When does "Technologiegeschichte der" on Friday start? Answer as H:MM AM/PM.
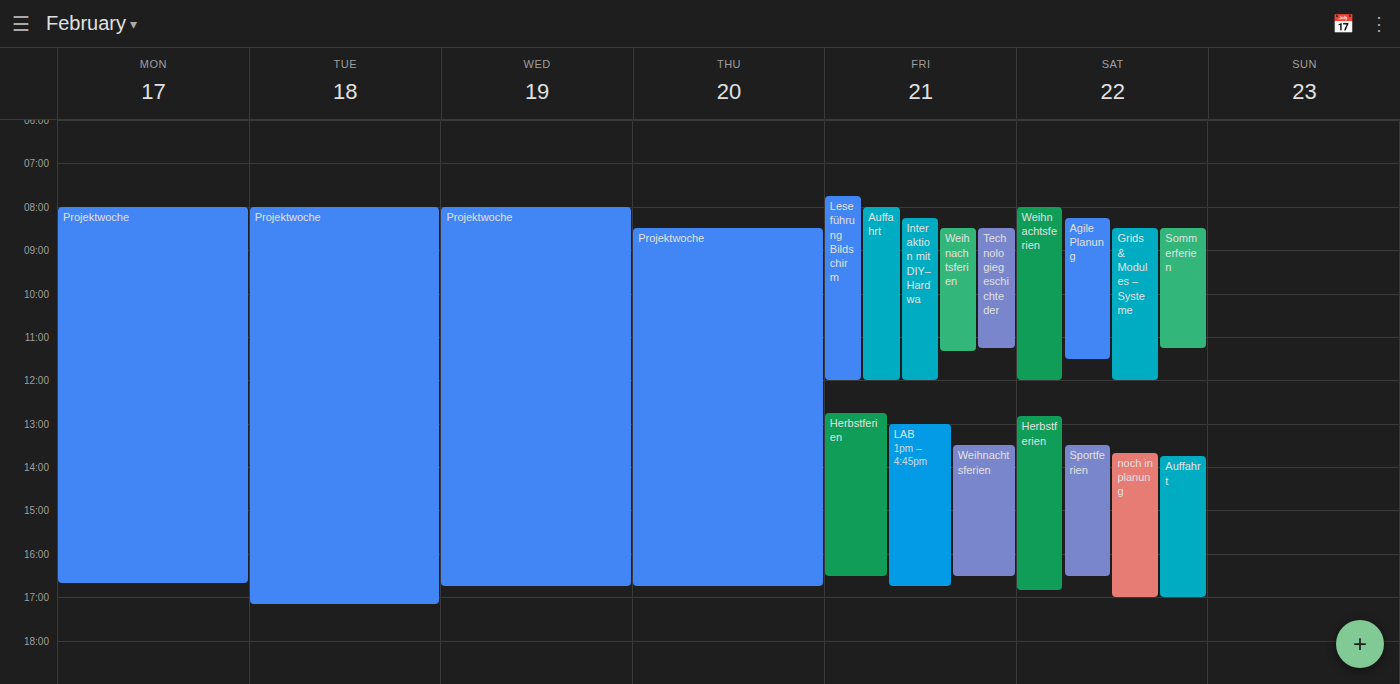
8:30 AM